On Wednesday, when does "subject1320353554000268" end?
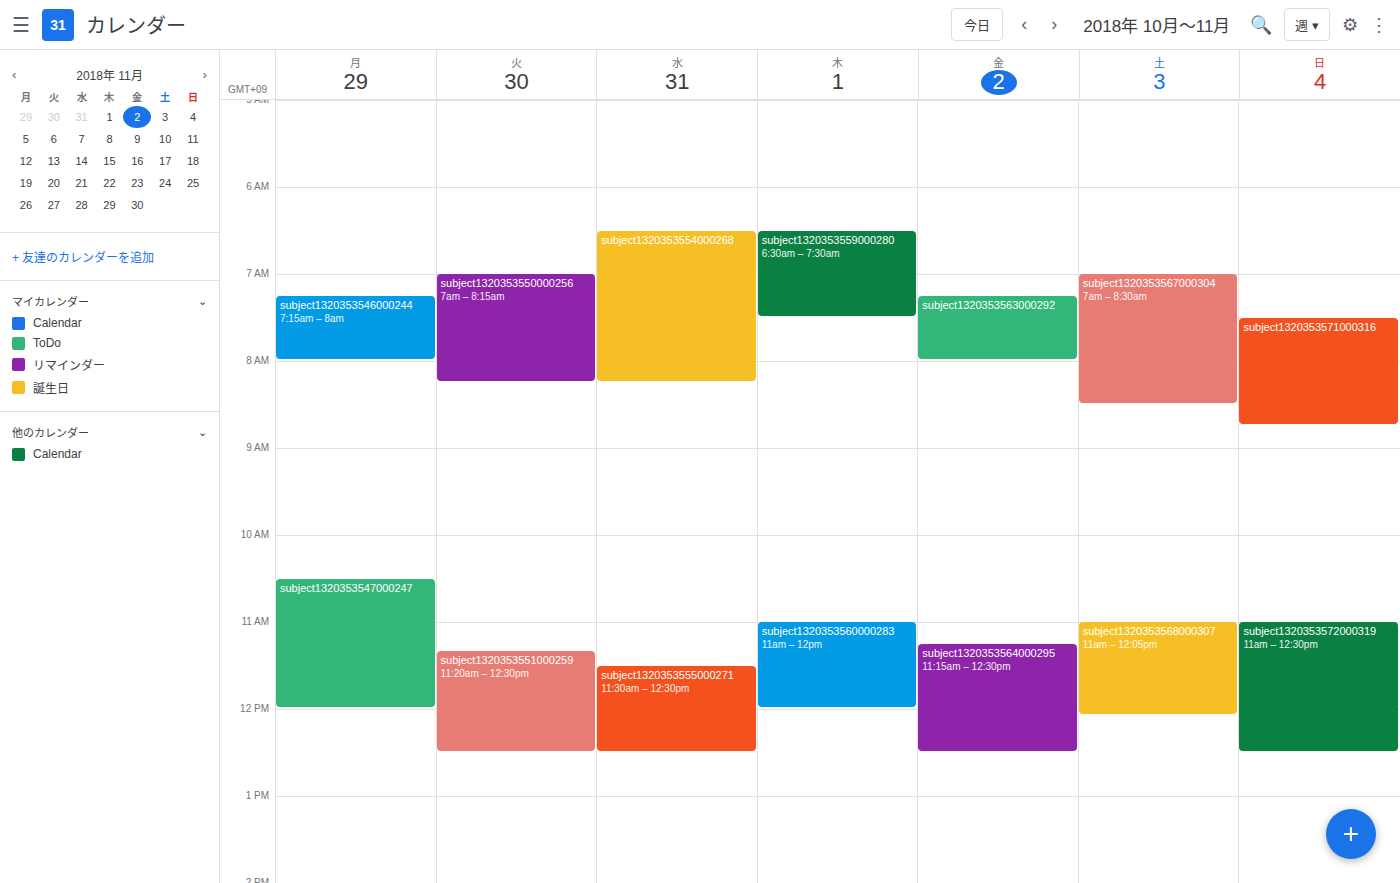
8:15 AM